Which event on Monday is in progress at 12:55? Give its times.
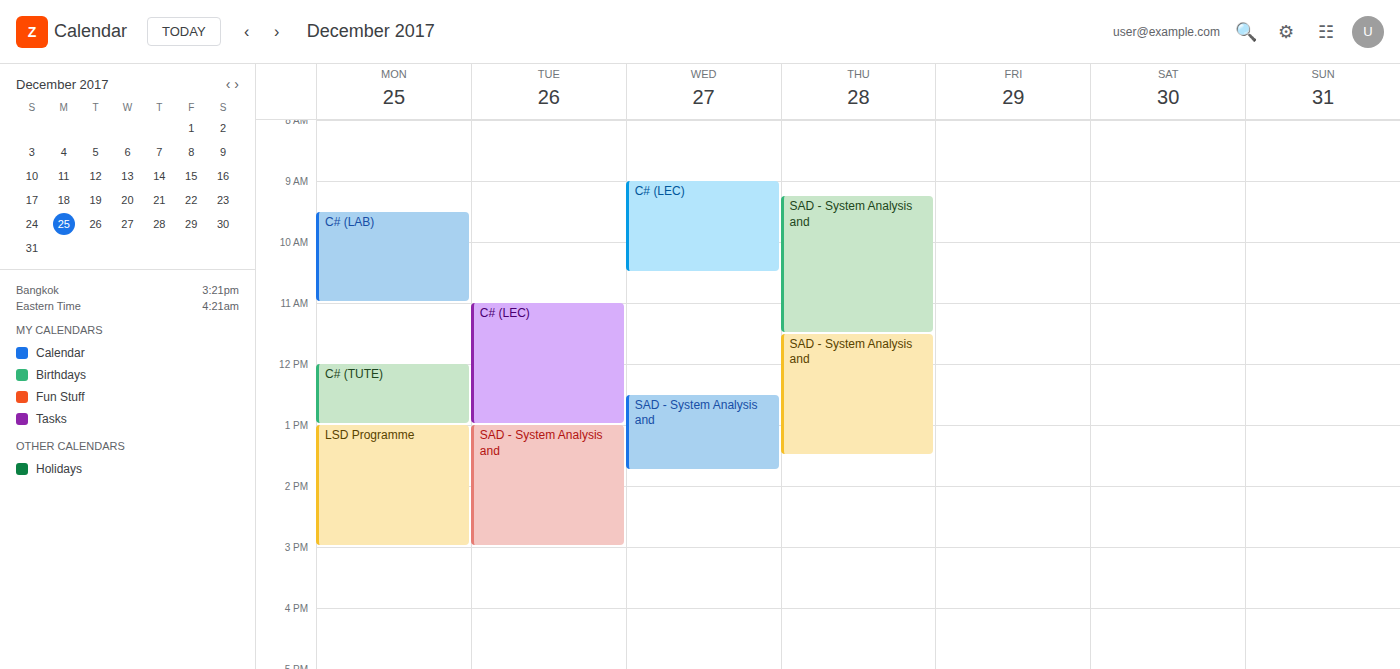
"C# (TUTE)", 12:00 to 13:00